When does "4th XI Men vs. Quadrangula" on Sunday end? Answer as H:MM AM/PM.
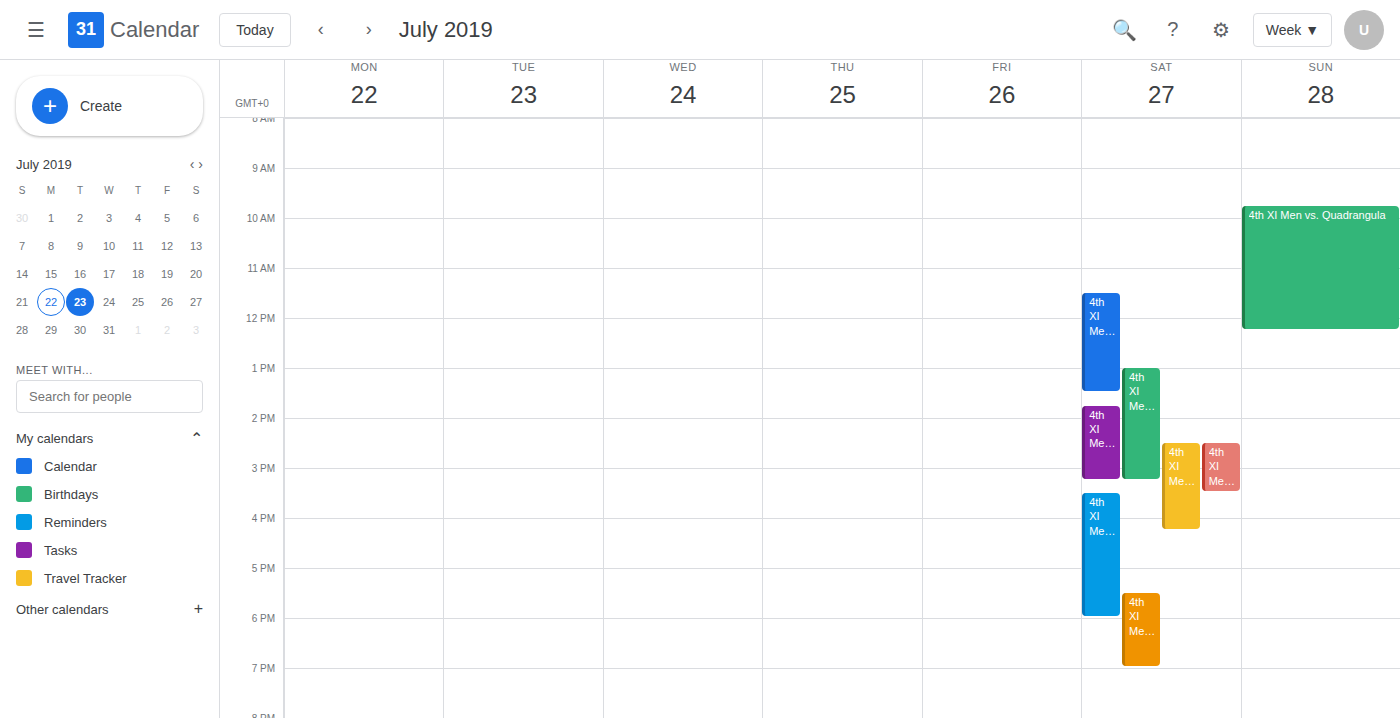
12:15 PM